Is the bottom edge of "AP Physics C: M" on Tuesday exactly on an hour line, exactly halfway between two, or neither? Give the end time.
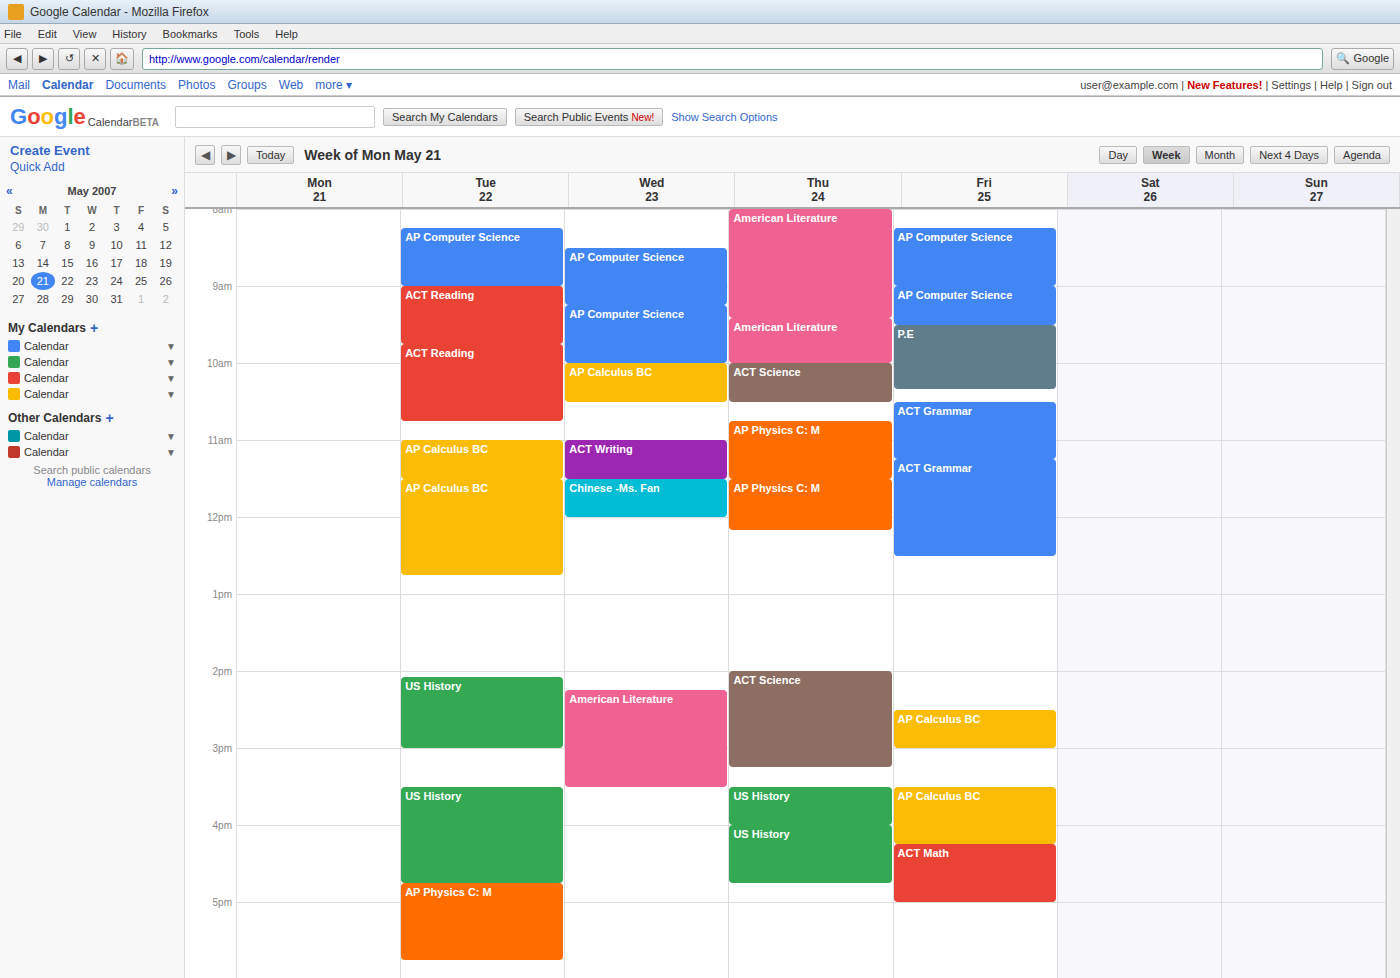
5:45 PM -- neither: three quarters of the way from the 5 PM line to the 6 PM line.